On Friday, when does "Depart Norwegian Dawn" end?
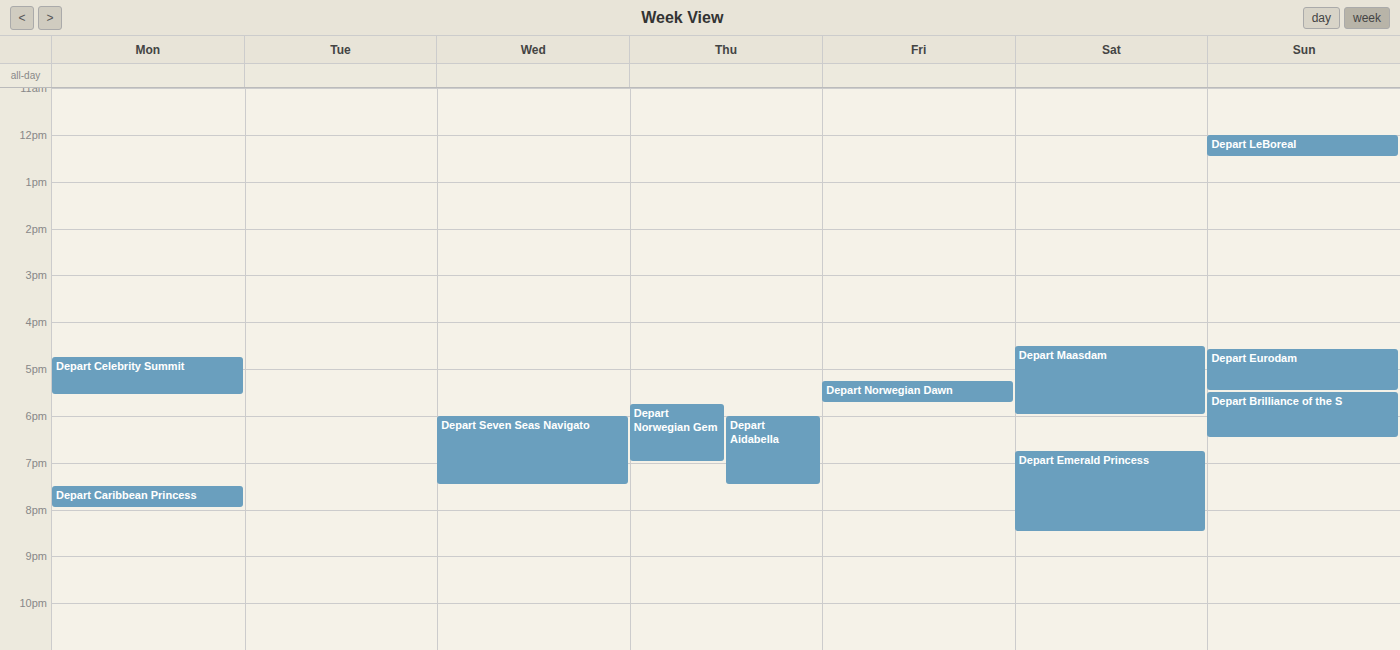
17:45